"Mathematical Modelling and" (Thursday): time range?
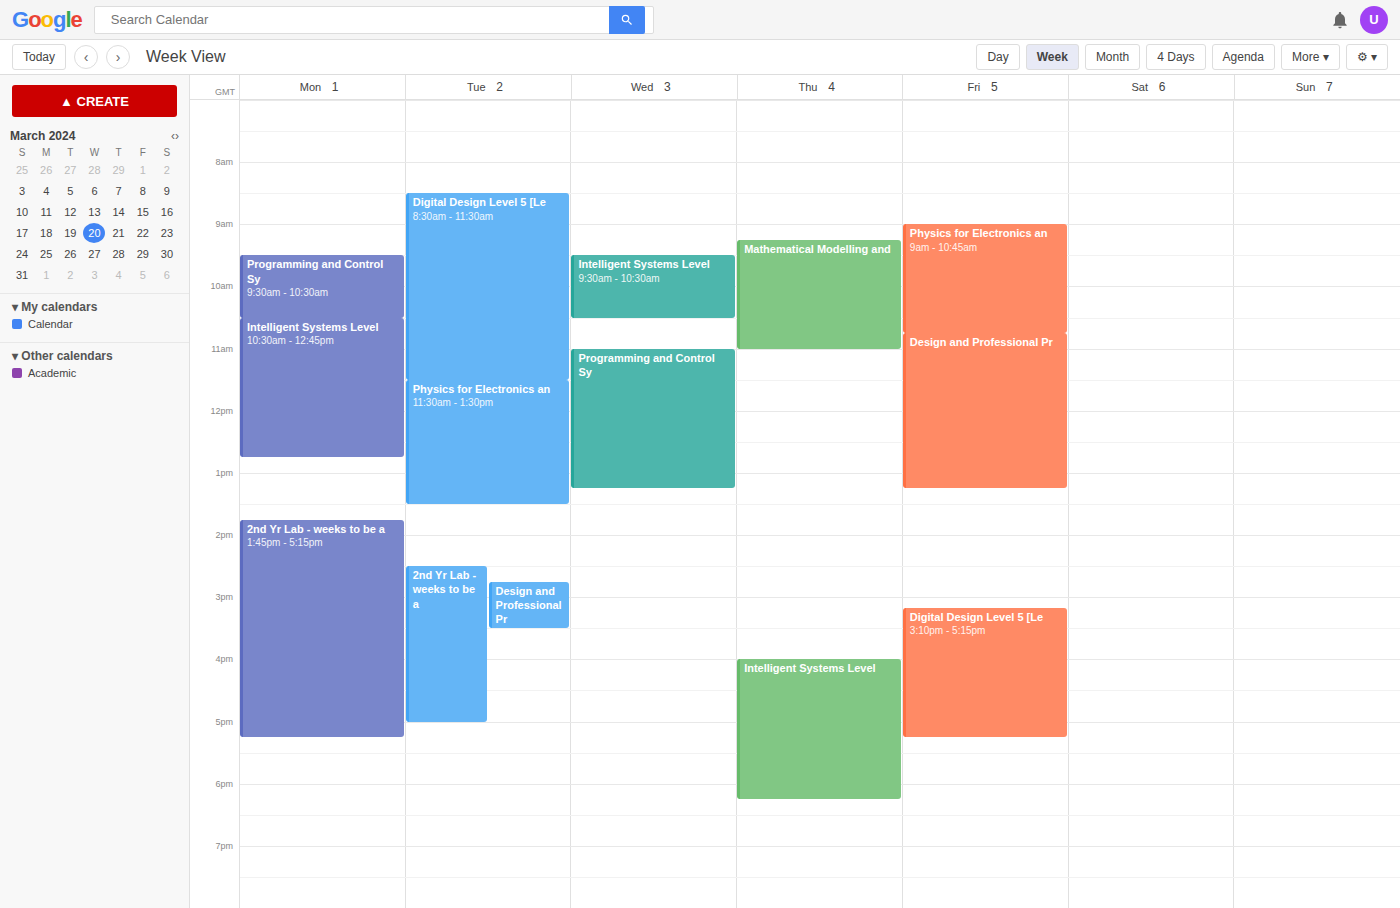
9:15 AM to 11:00 AM